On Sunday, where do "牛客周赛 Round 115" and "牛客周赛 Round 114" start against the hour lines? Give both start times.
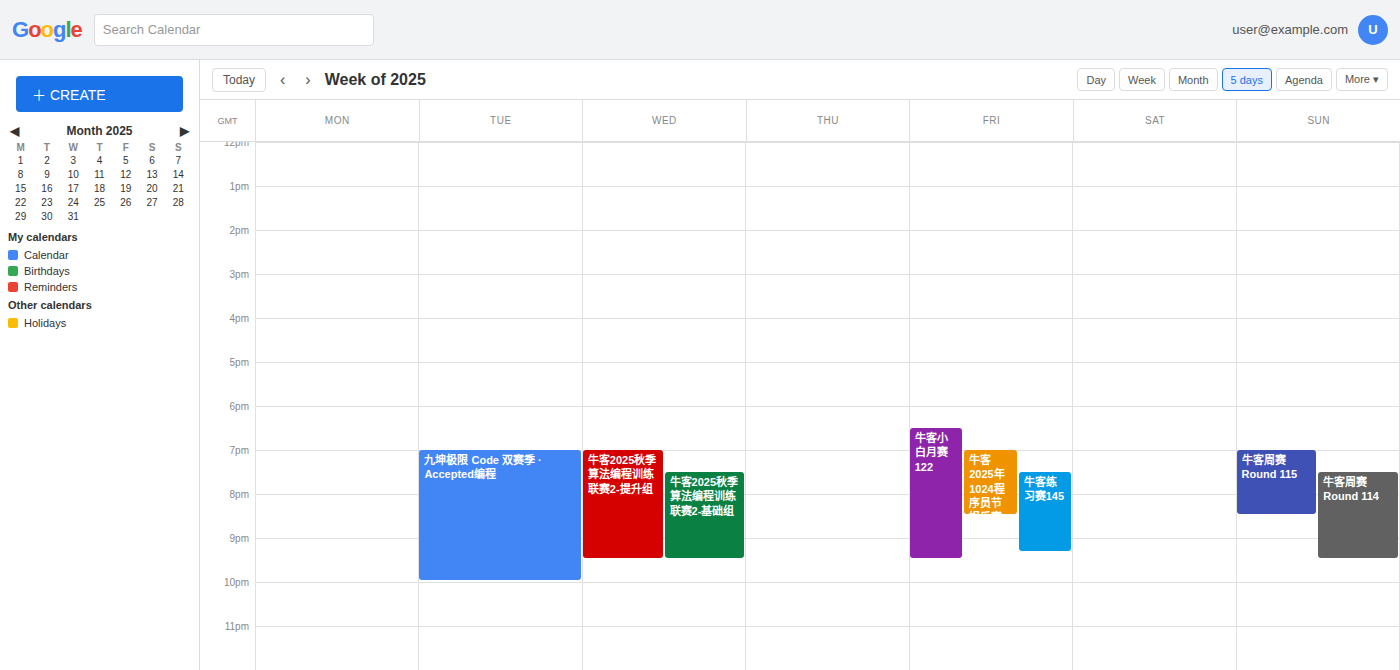
"牛客周赛 Round 115": 19:00, exactly on the 19:00 line. "牛客周赛 Round 114": 19:30, halfway between the 19:00 and 20:00 lines.